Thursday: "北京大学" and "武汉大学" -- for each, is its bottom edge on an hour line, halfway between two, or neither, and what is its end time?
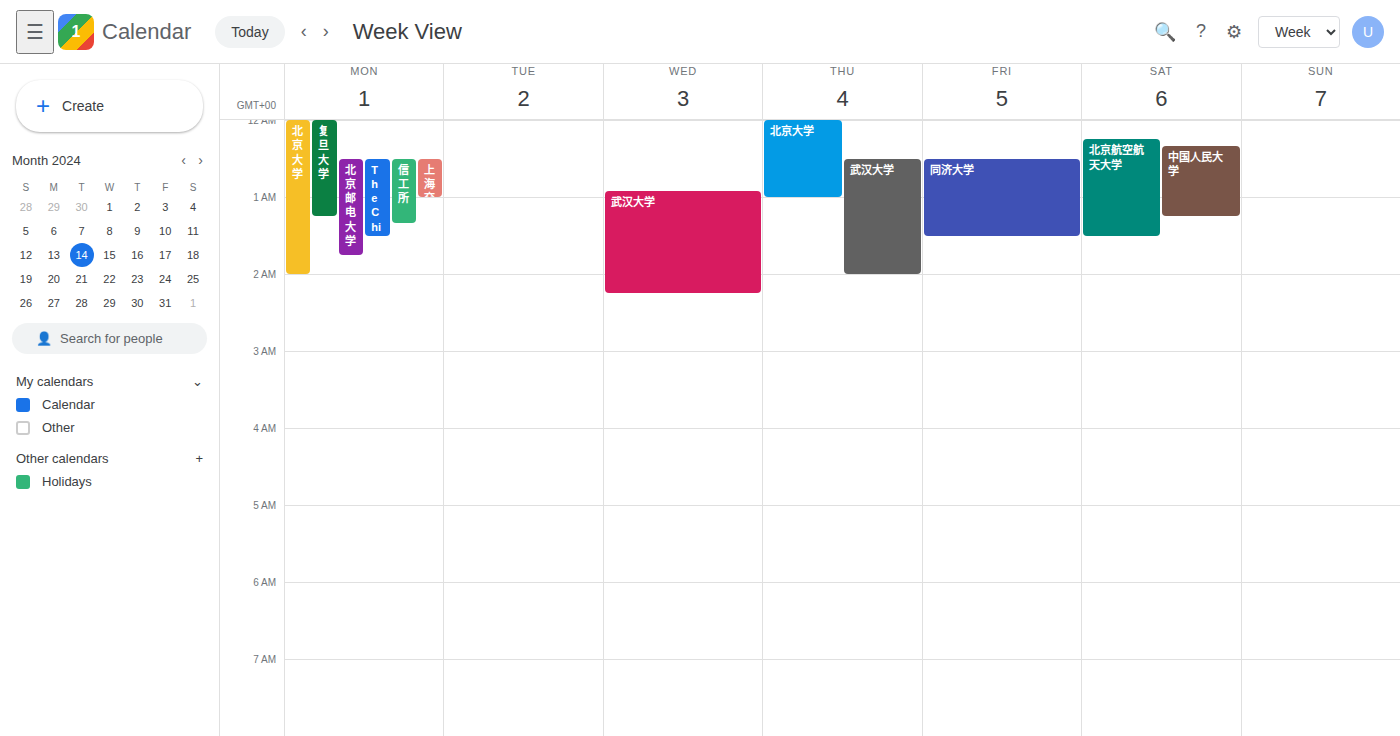
"北京大学": 1:00 AM, exactly on the 1 AM line. "武汉大学": 2:00 AM, exactly on the 2 AM line.